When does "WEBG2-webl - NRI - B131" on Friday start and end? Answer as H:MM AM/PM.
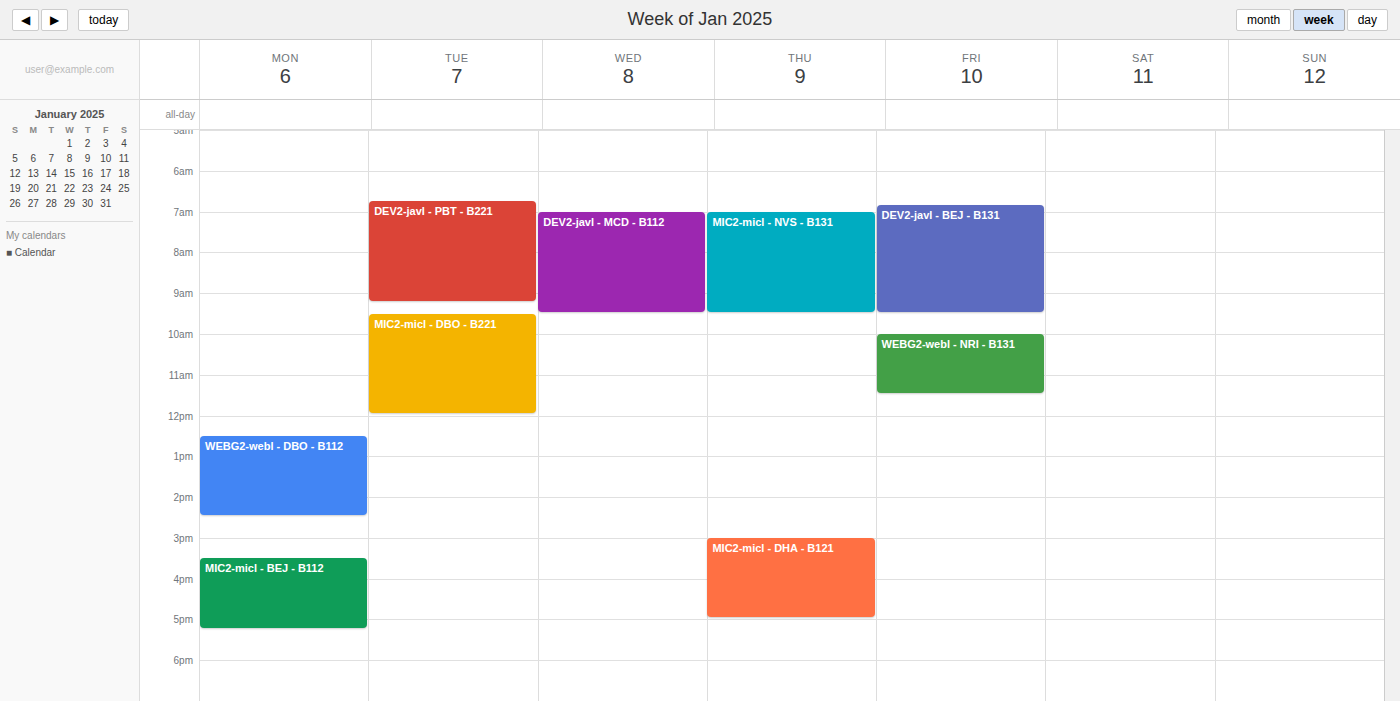
10:00 AM to 11:30 AM